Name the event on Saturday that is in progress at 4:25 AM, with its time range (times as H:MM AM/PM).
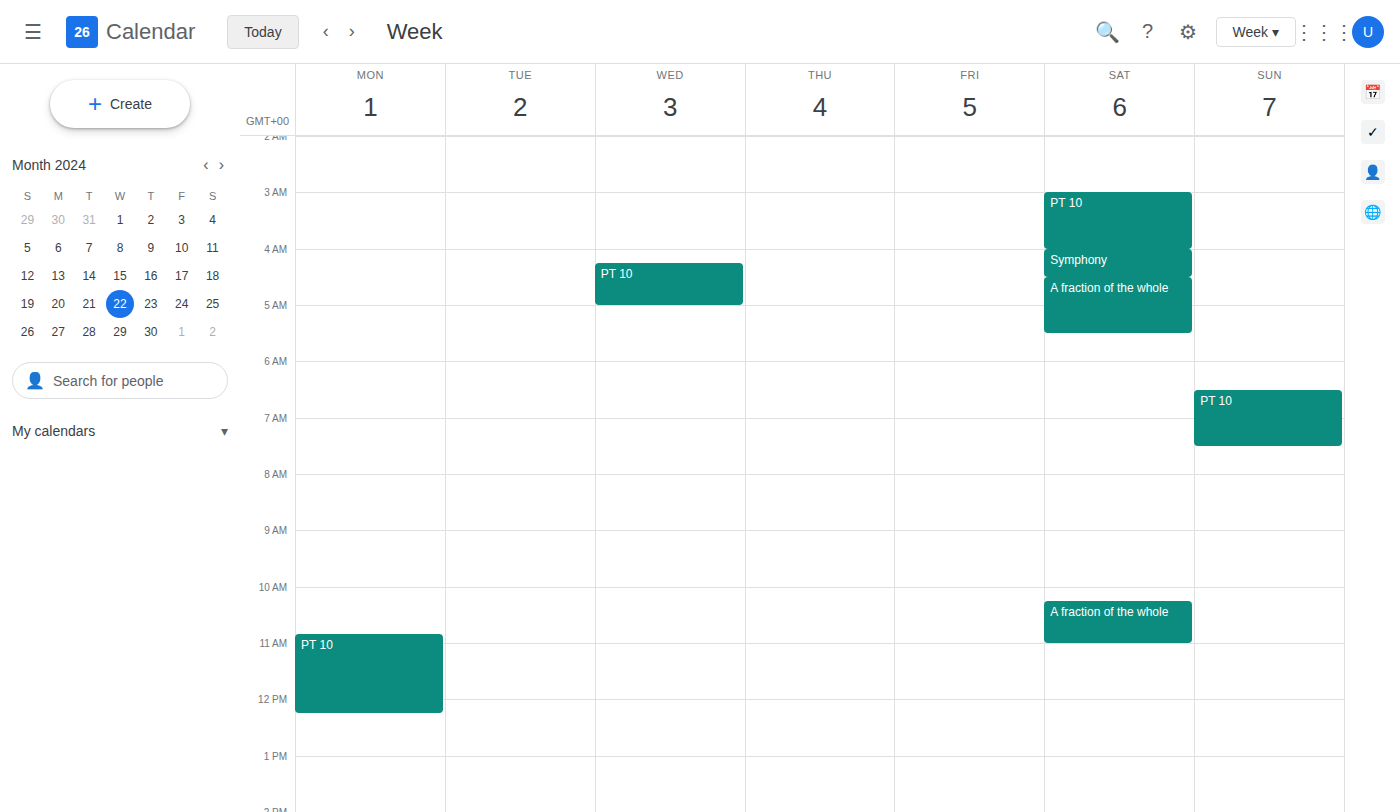
"Symphony", 4:00 AM to 4:30 AM